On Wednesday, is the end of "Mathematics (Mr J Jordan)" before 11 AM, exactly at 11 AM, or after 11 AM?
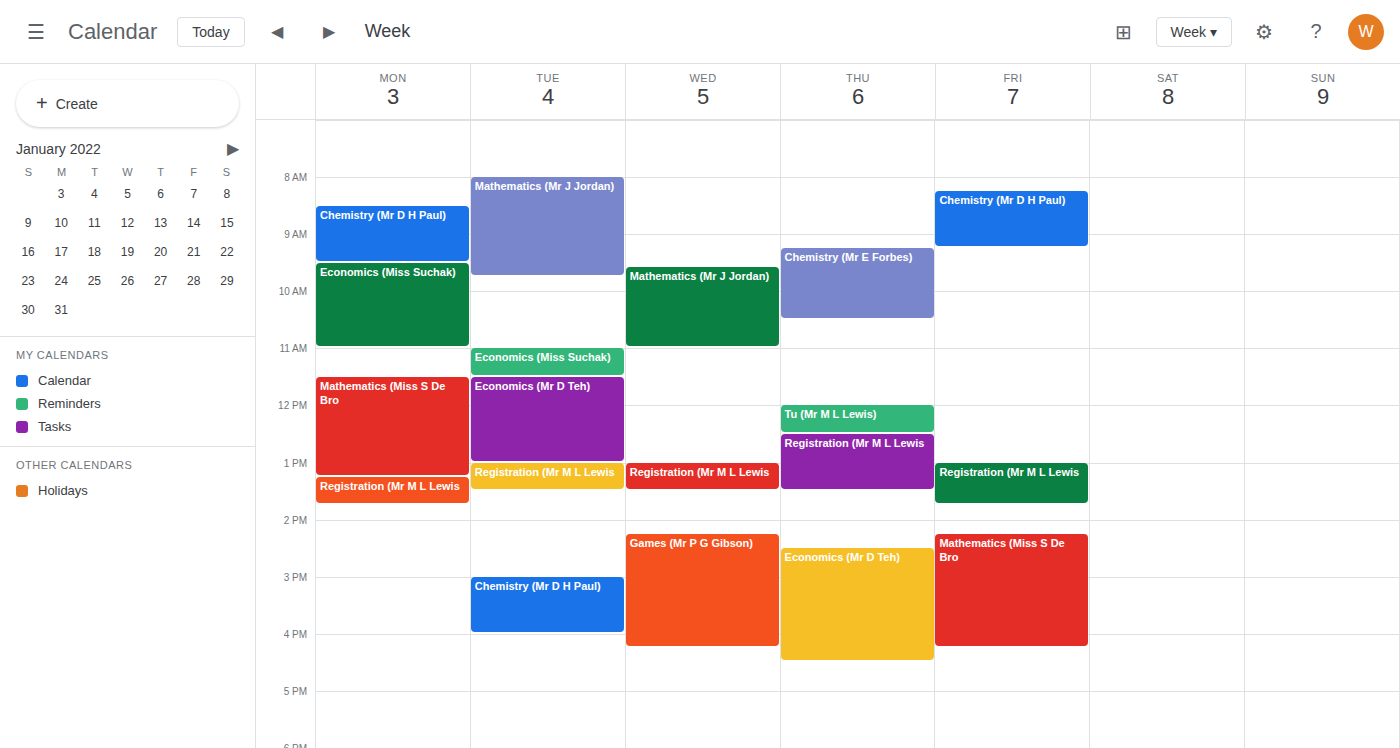
11:00 AM -- exactly at 11 AM, on the 11 AM line.